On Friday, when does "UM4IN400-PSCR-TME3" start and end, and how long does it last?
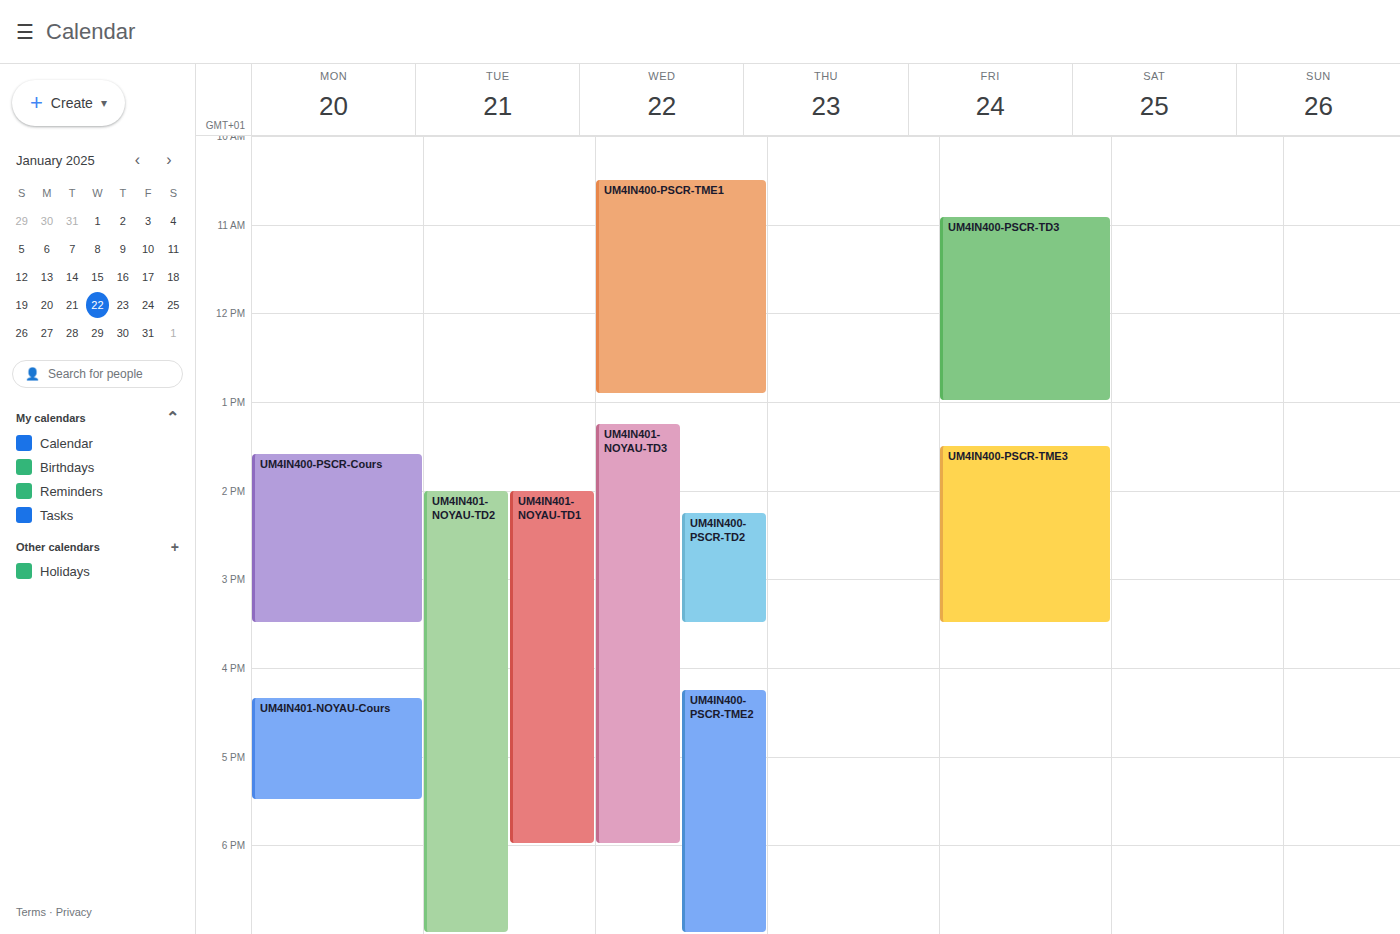
1:30 PM to 3:30 PM, 2 hours